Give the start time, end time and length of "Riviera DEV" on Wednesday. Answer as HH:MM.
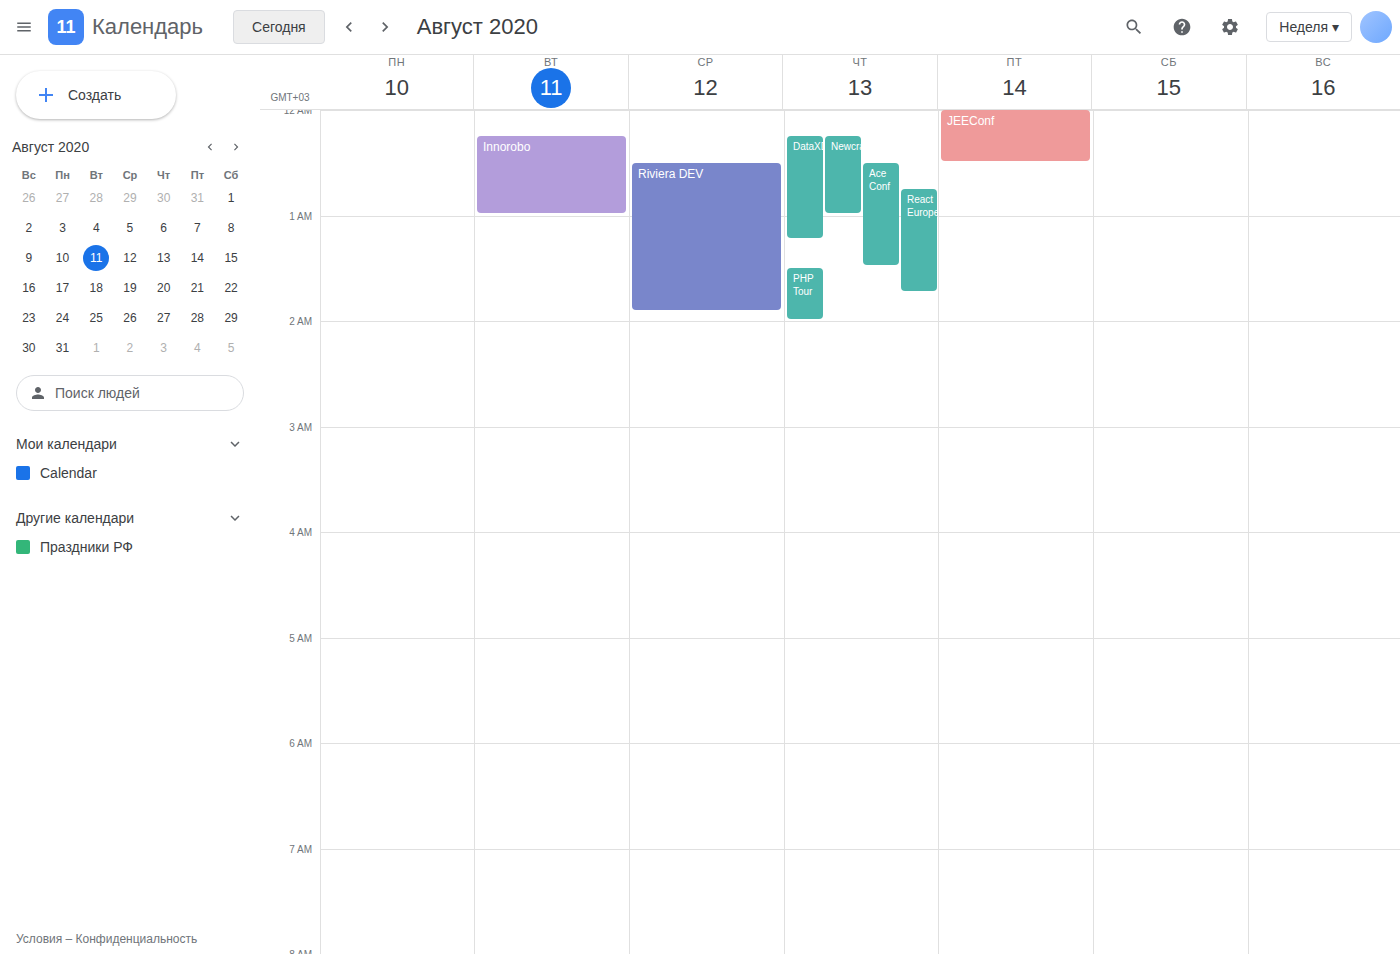
00:30 to 01:55, 1 hour 25 minutes